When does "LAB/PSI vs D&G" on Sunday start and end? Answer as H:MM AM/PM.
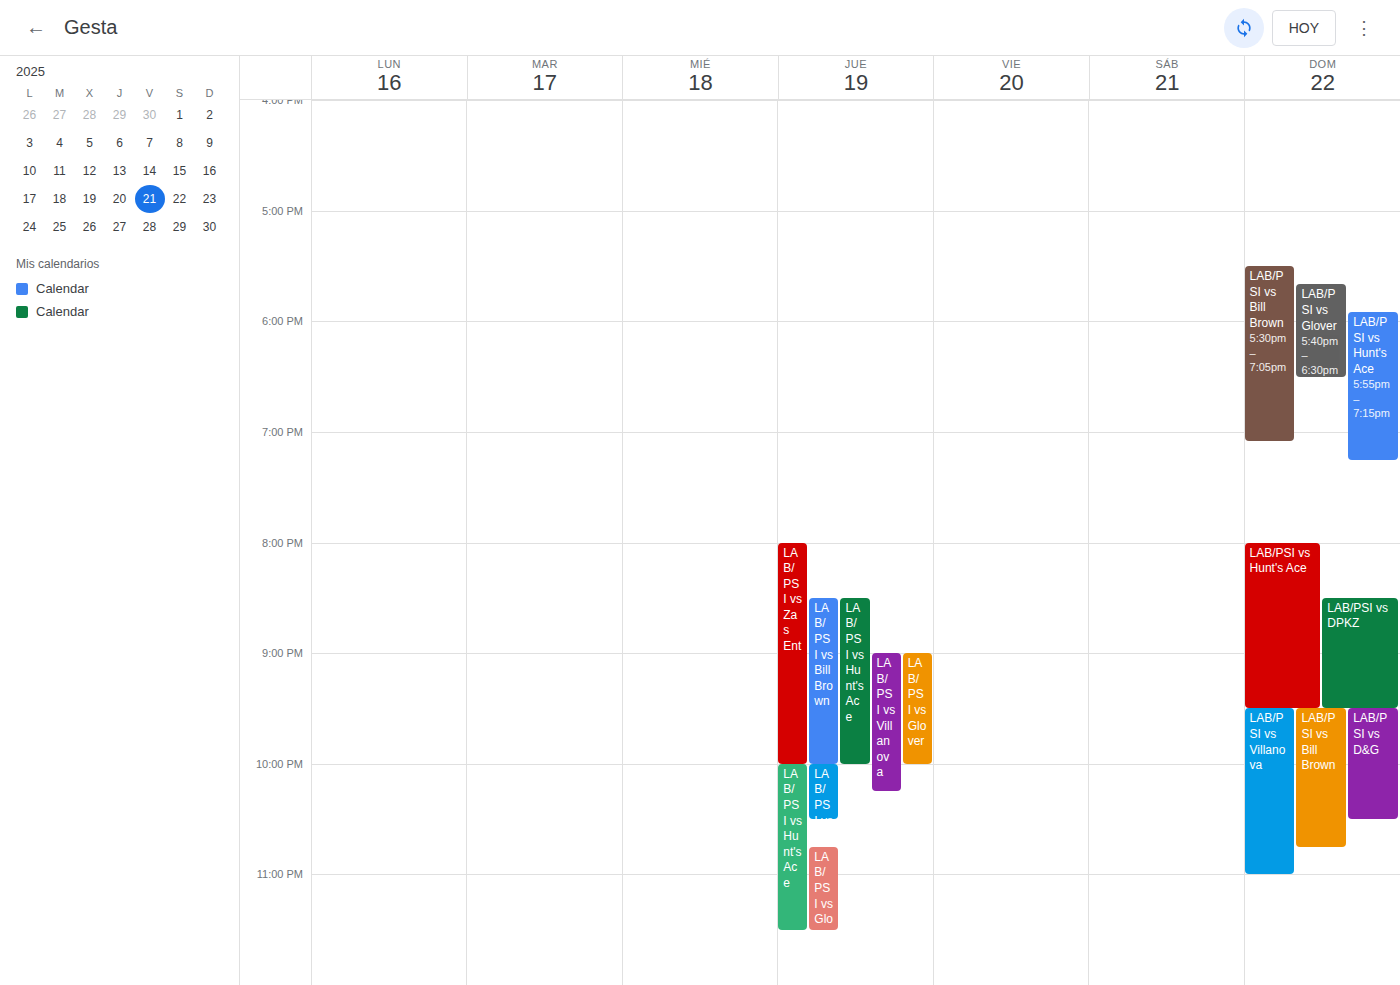
9:30 PM to 10:30 PM